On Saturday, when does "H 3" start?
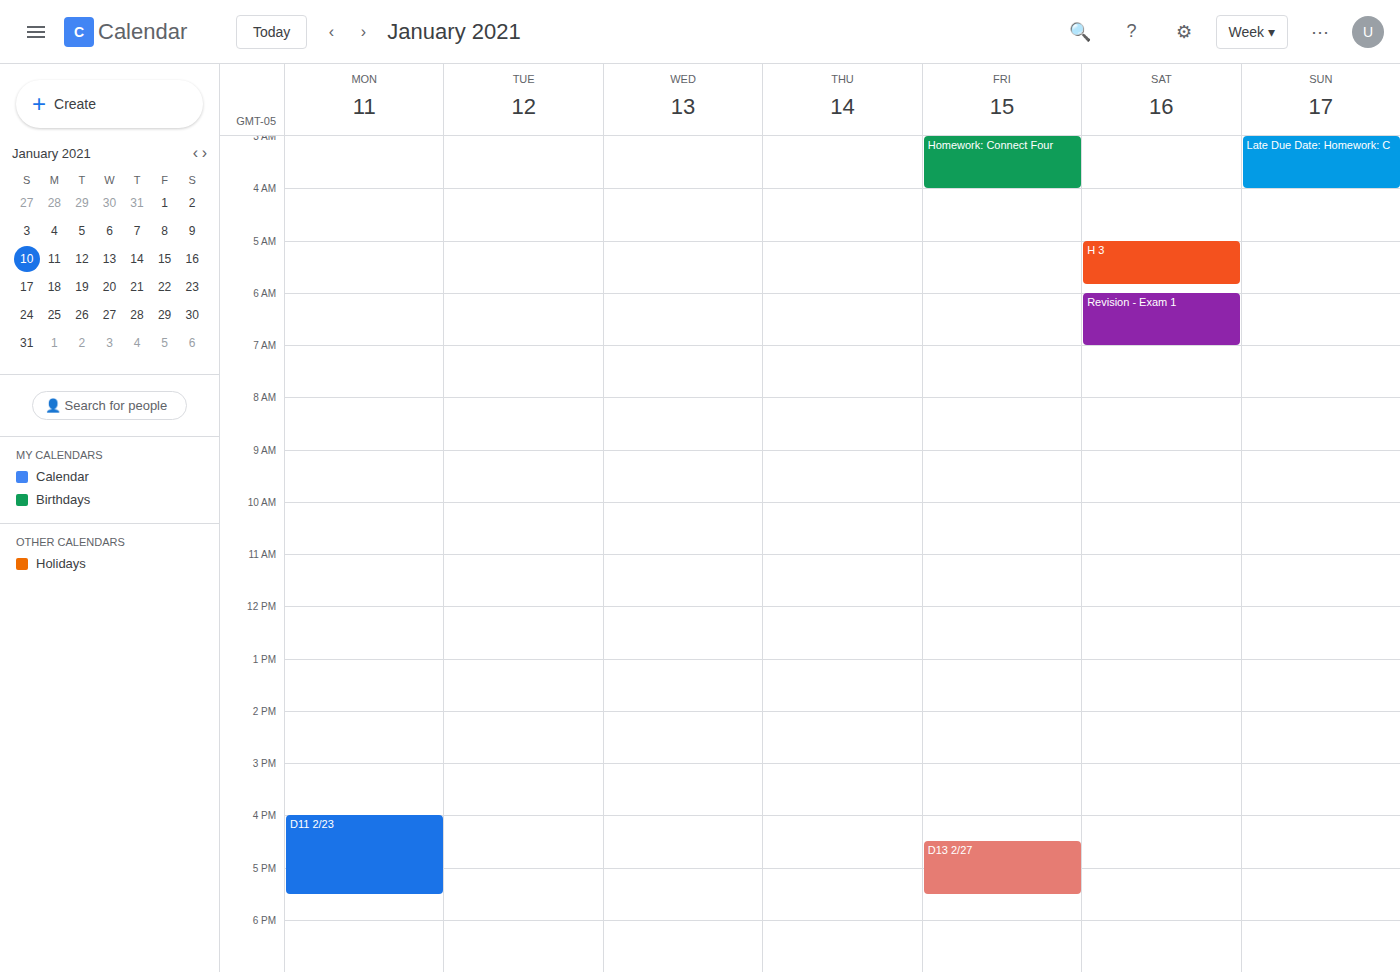
5:00 AM